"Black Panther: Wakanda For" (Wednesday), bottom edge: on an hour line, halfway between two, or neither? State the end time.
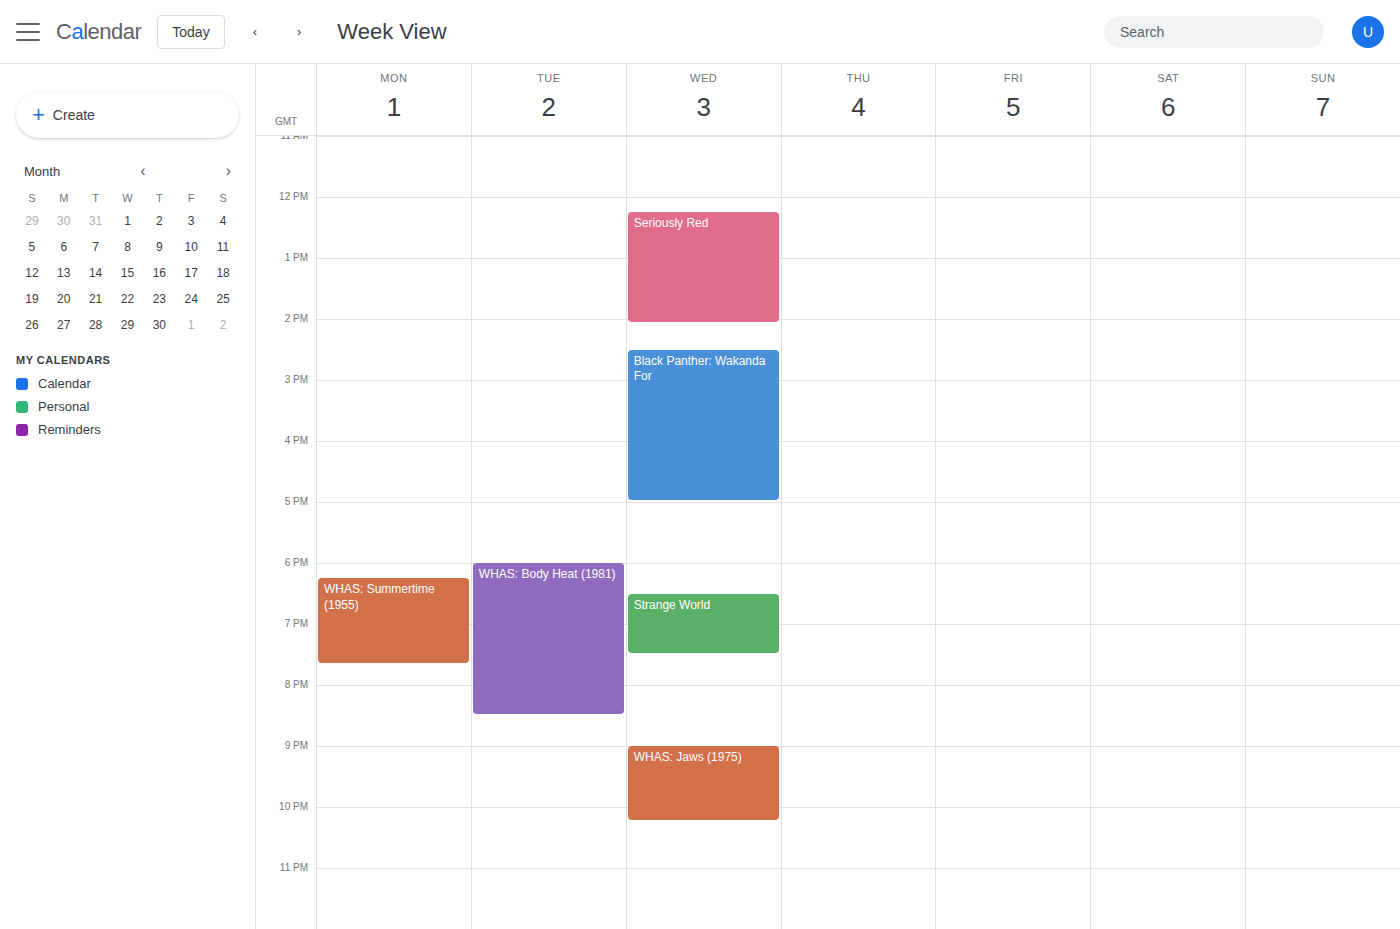
5:00 PM -- exactly on the 5 PM line.